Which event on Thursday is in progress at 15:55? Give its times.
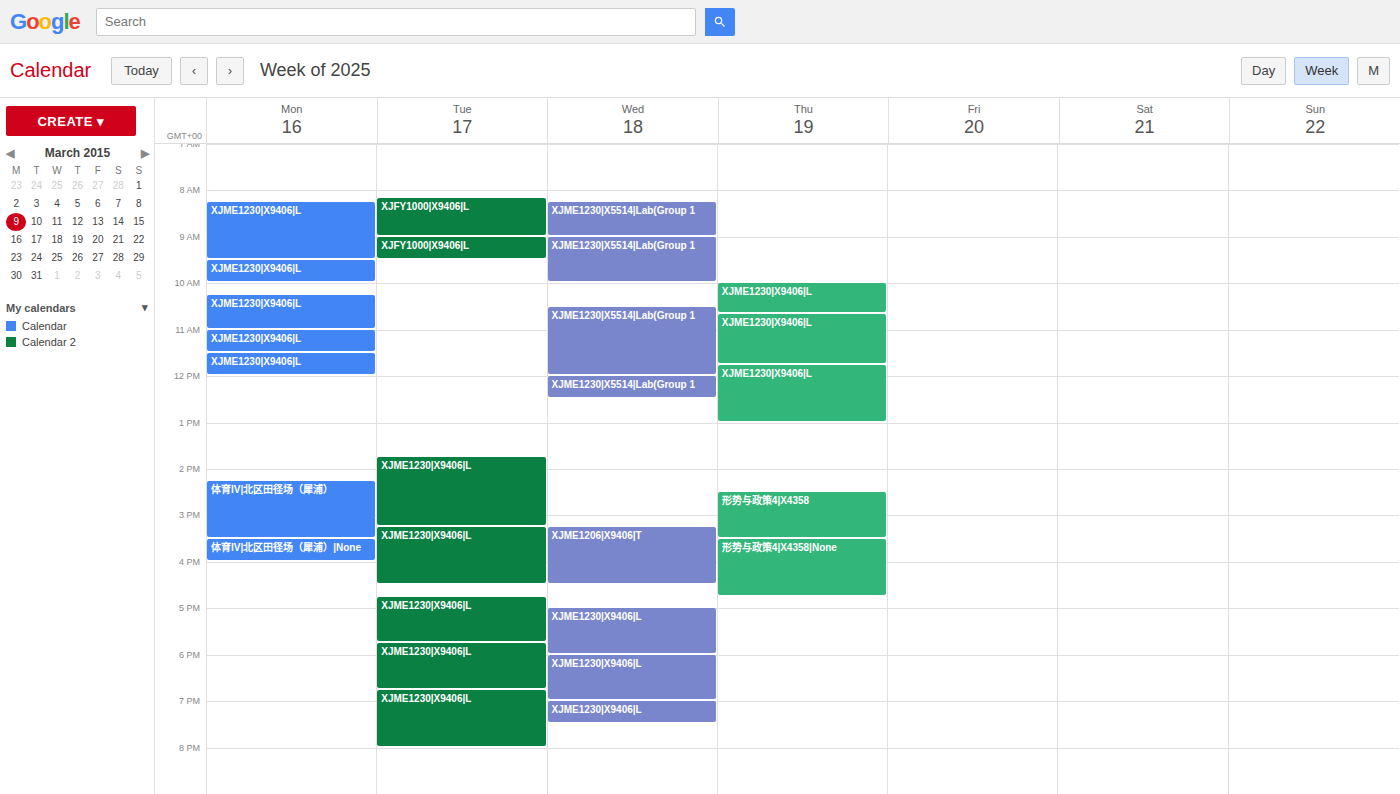
"形势与政策4|X4358|None", 15:30 to 16:45